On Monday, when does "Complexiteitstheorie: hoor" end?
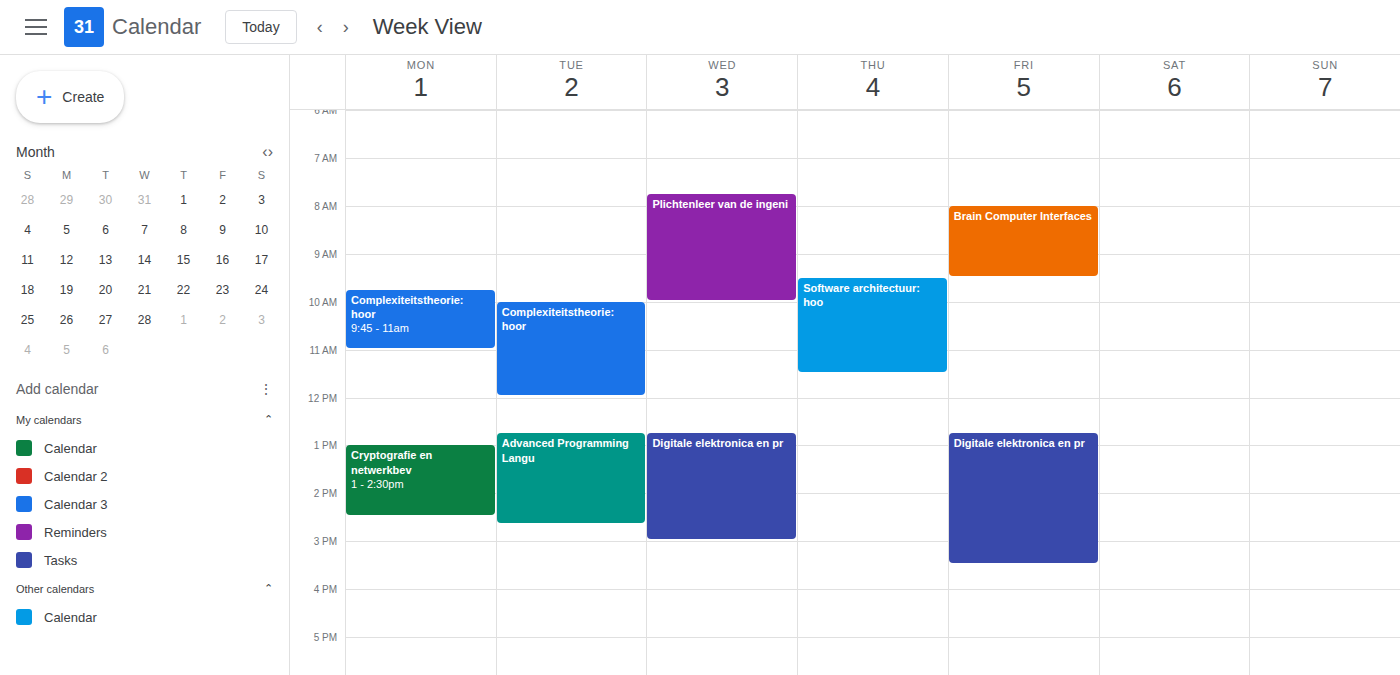
11:00